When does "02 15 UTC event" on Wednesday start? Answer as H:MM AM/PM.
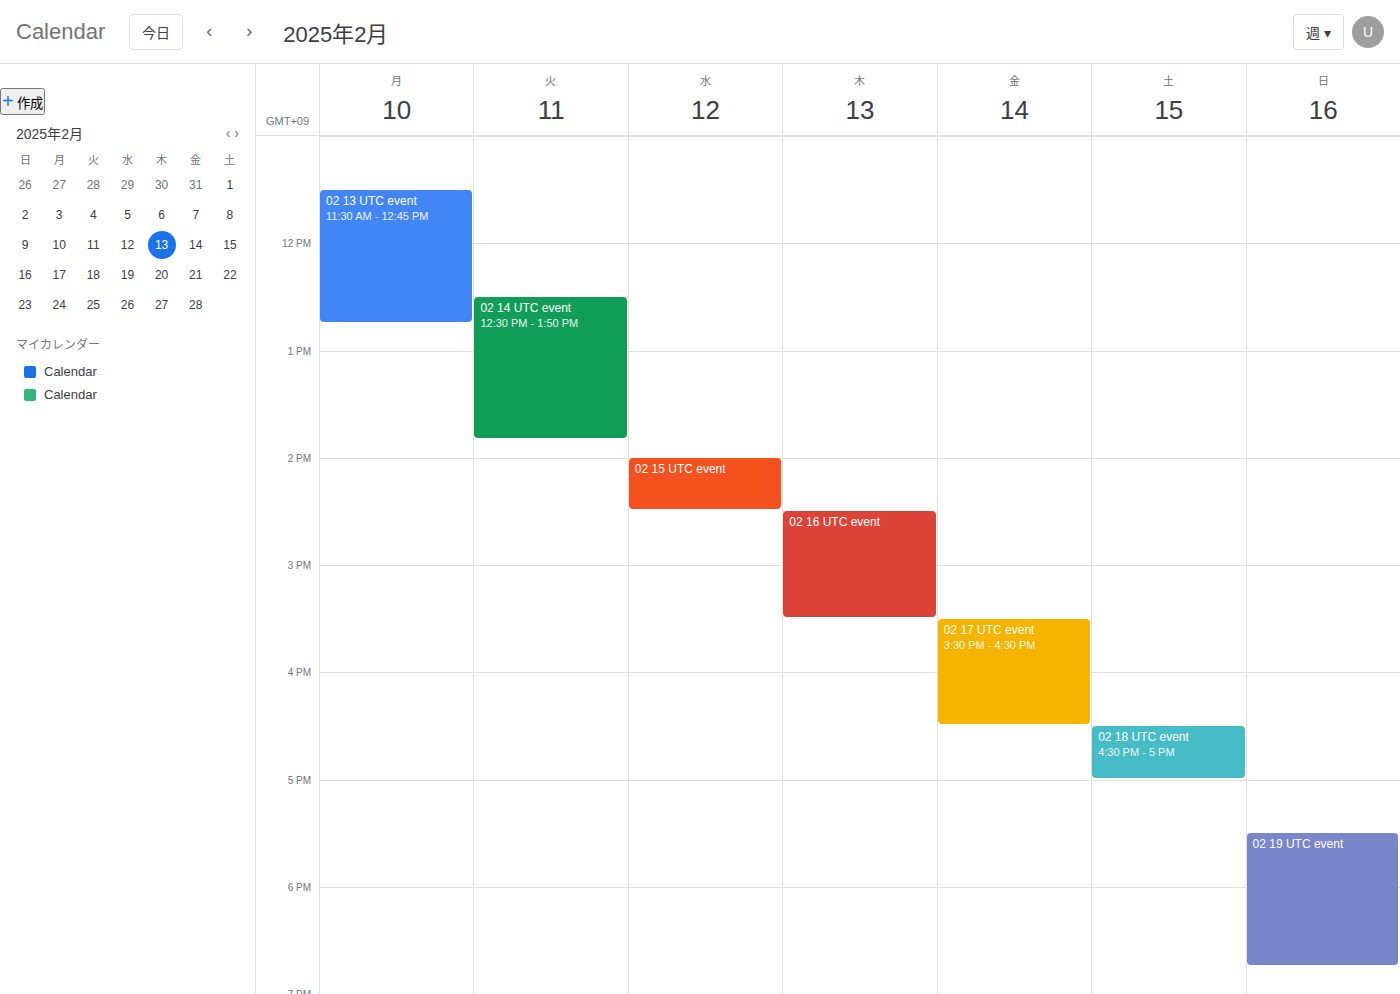
2:00 PM